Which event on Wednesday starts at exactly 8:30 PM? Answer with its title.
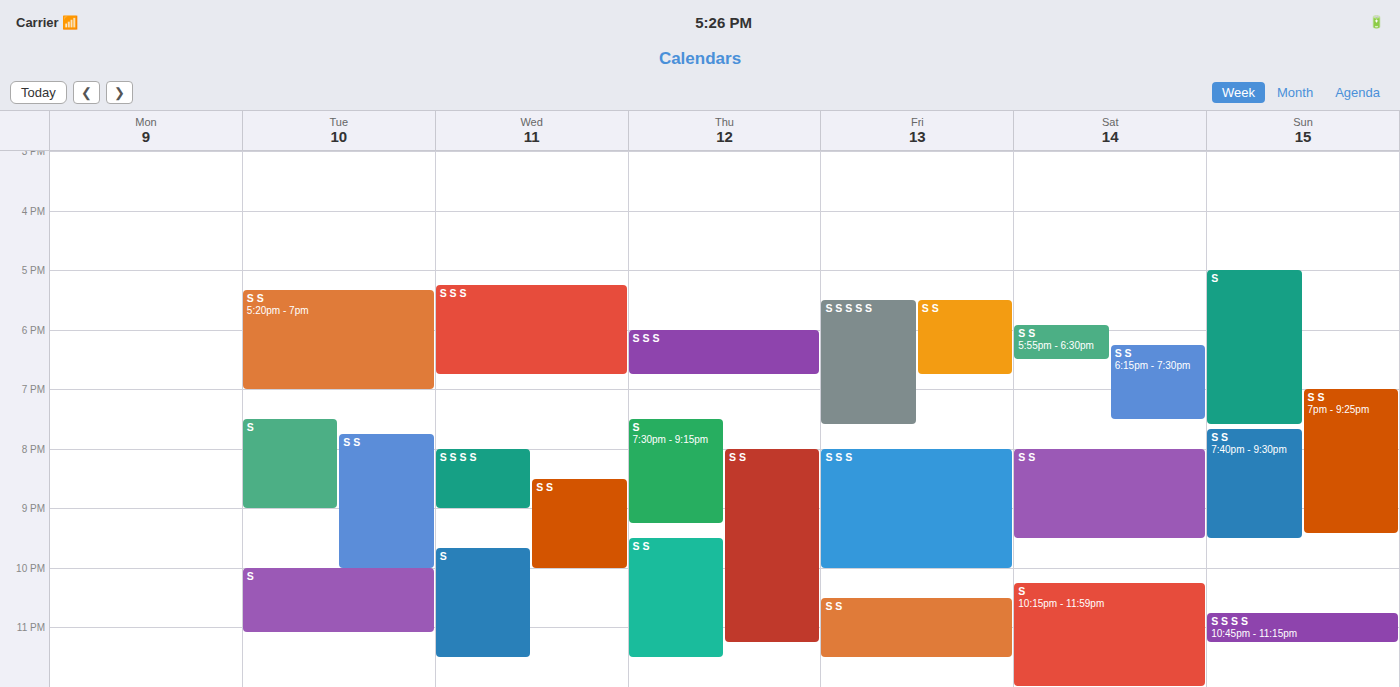
"S S"